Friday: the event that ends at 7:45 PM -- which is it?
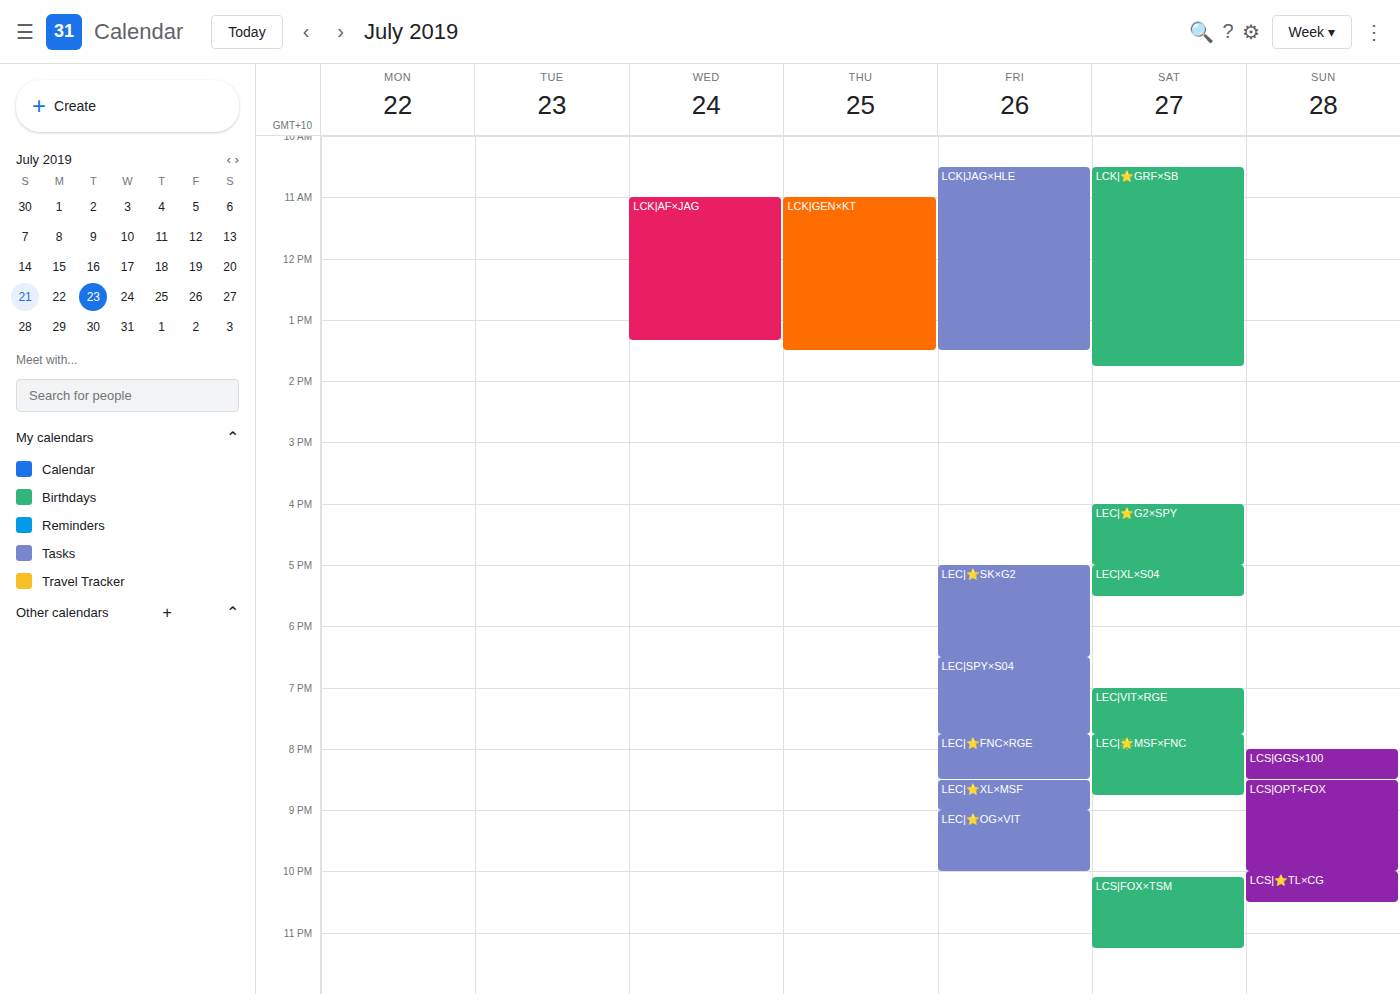
"LEC|SPY×S04"